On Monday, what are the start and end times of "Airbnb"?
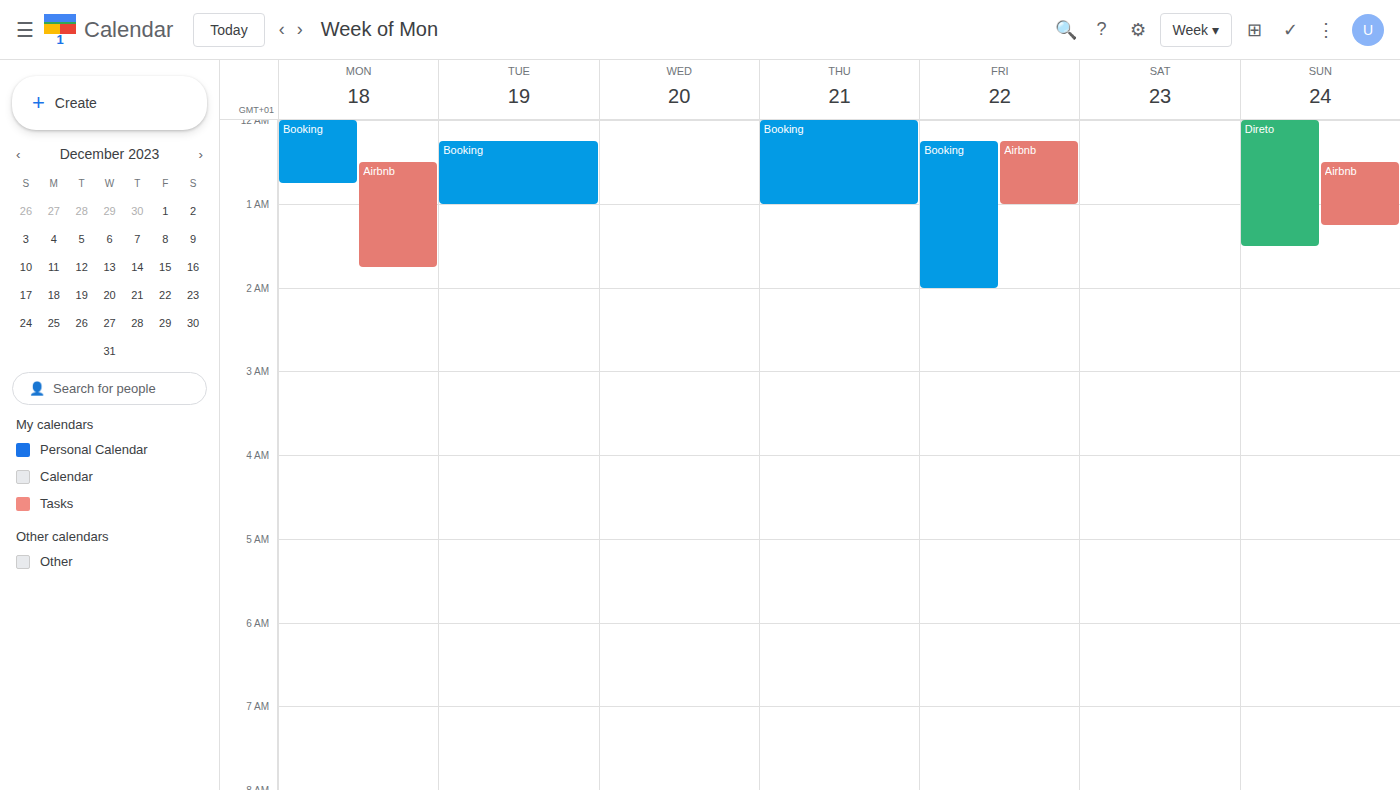
12:30 AM to 1:45 AM